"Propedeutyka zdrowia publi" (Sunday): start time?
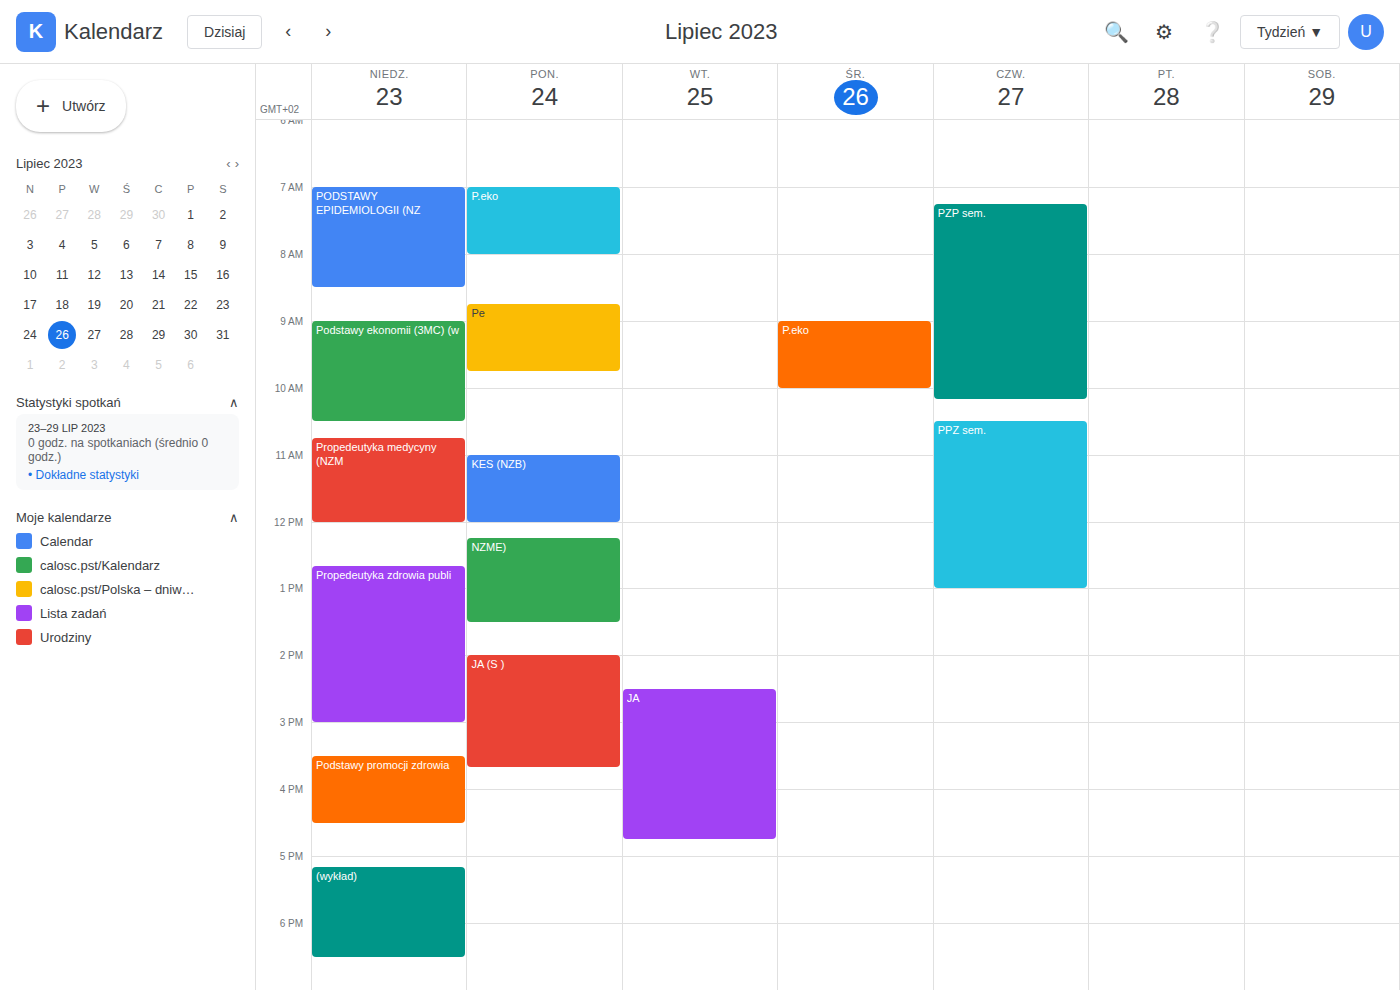
12:40 PM